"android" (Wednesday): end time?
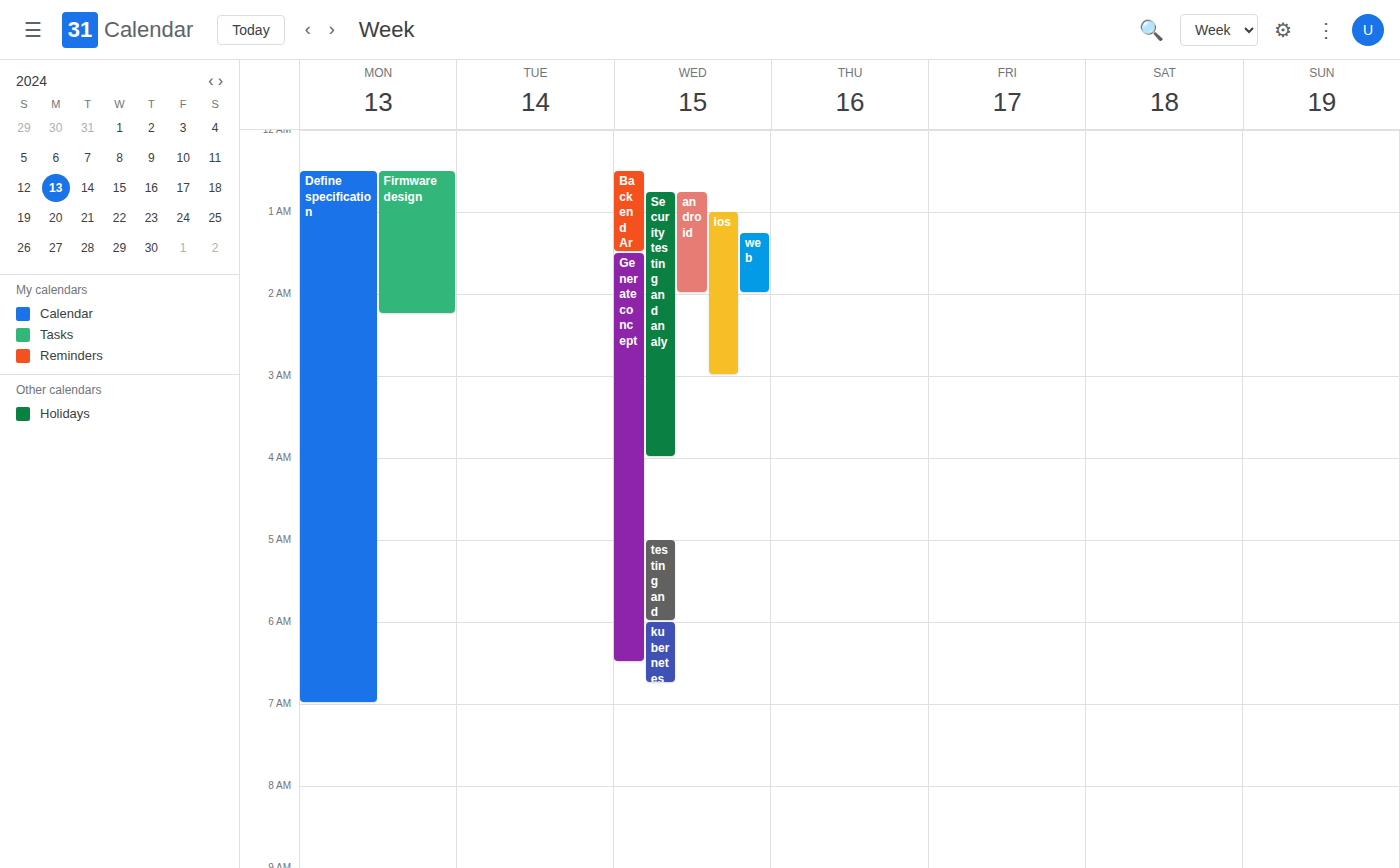
2:00 AM